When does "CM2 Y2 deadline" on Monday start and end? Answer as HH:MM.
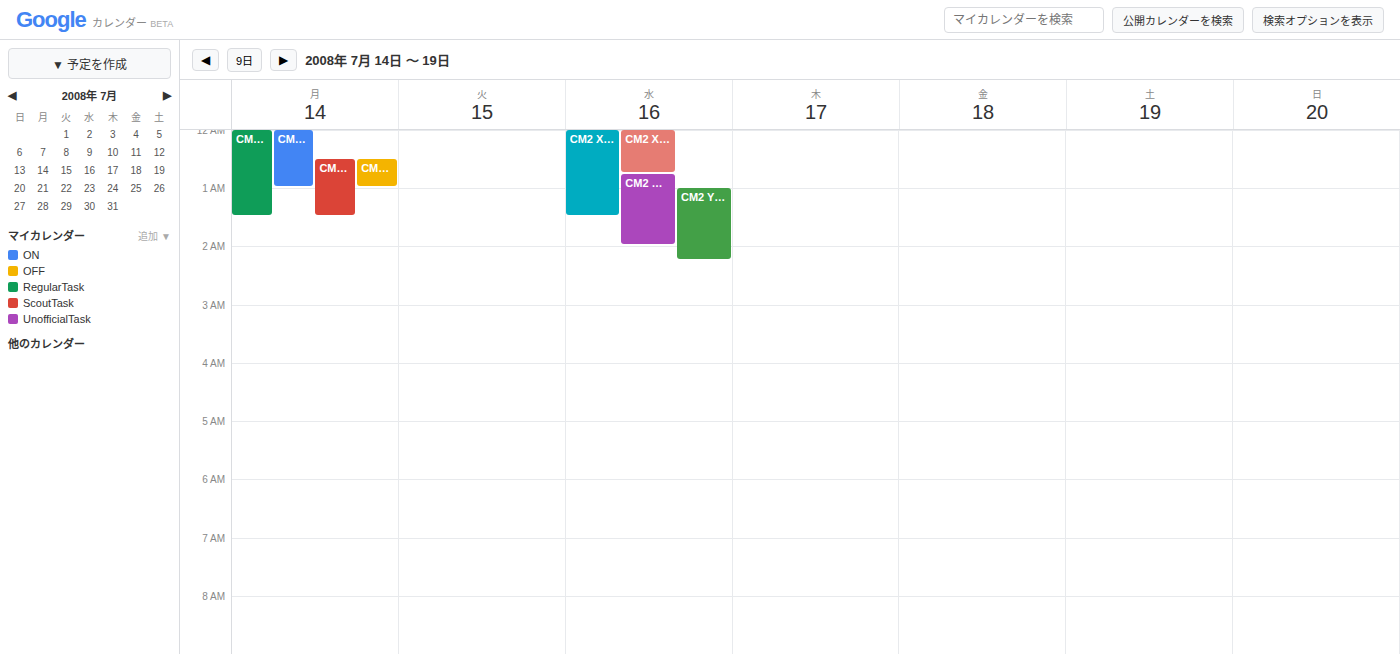
00:30 to 01:00